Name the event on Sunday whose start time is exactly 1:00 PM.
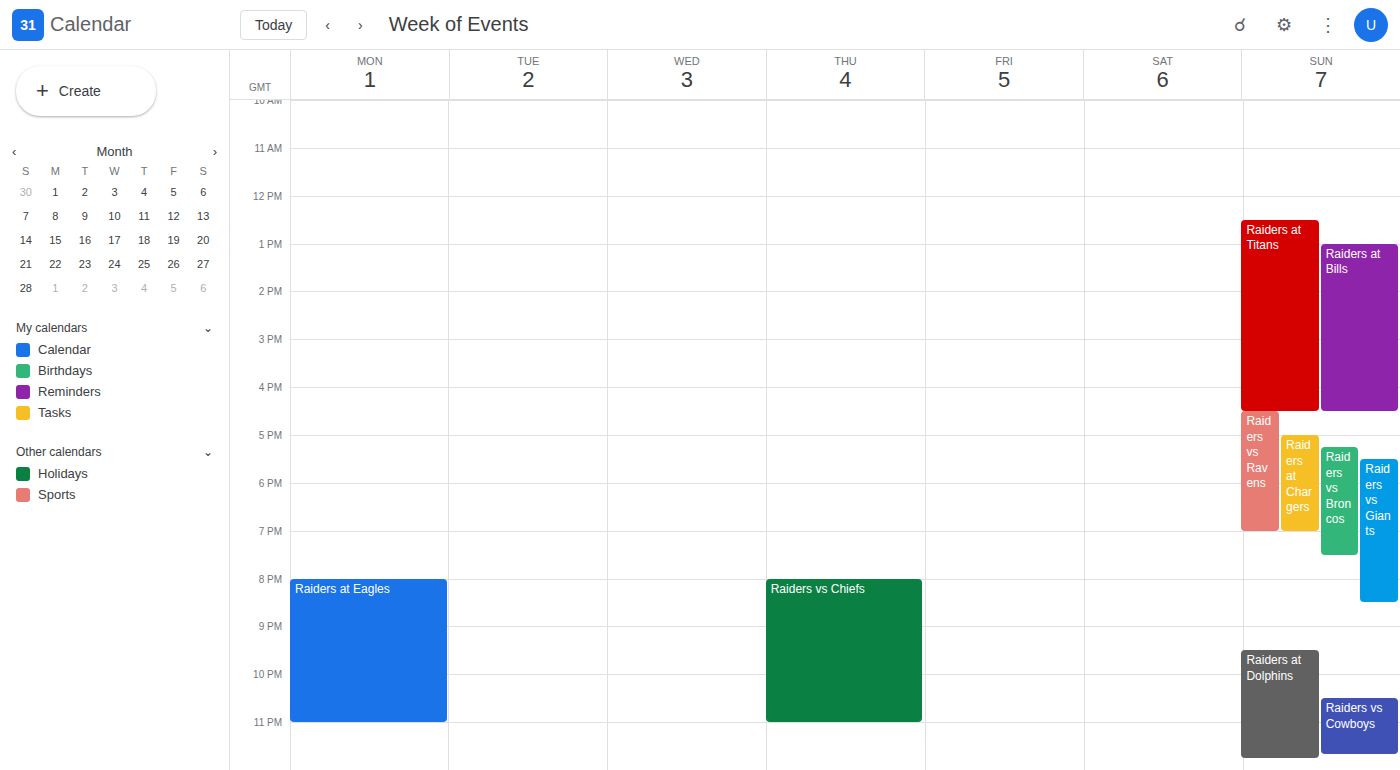
"Raiders at Bills"